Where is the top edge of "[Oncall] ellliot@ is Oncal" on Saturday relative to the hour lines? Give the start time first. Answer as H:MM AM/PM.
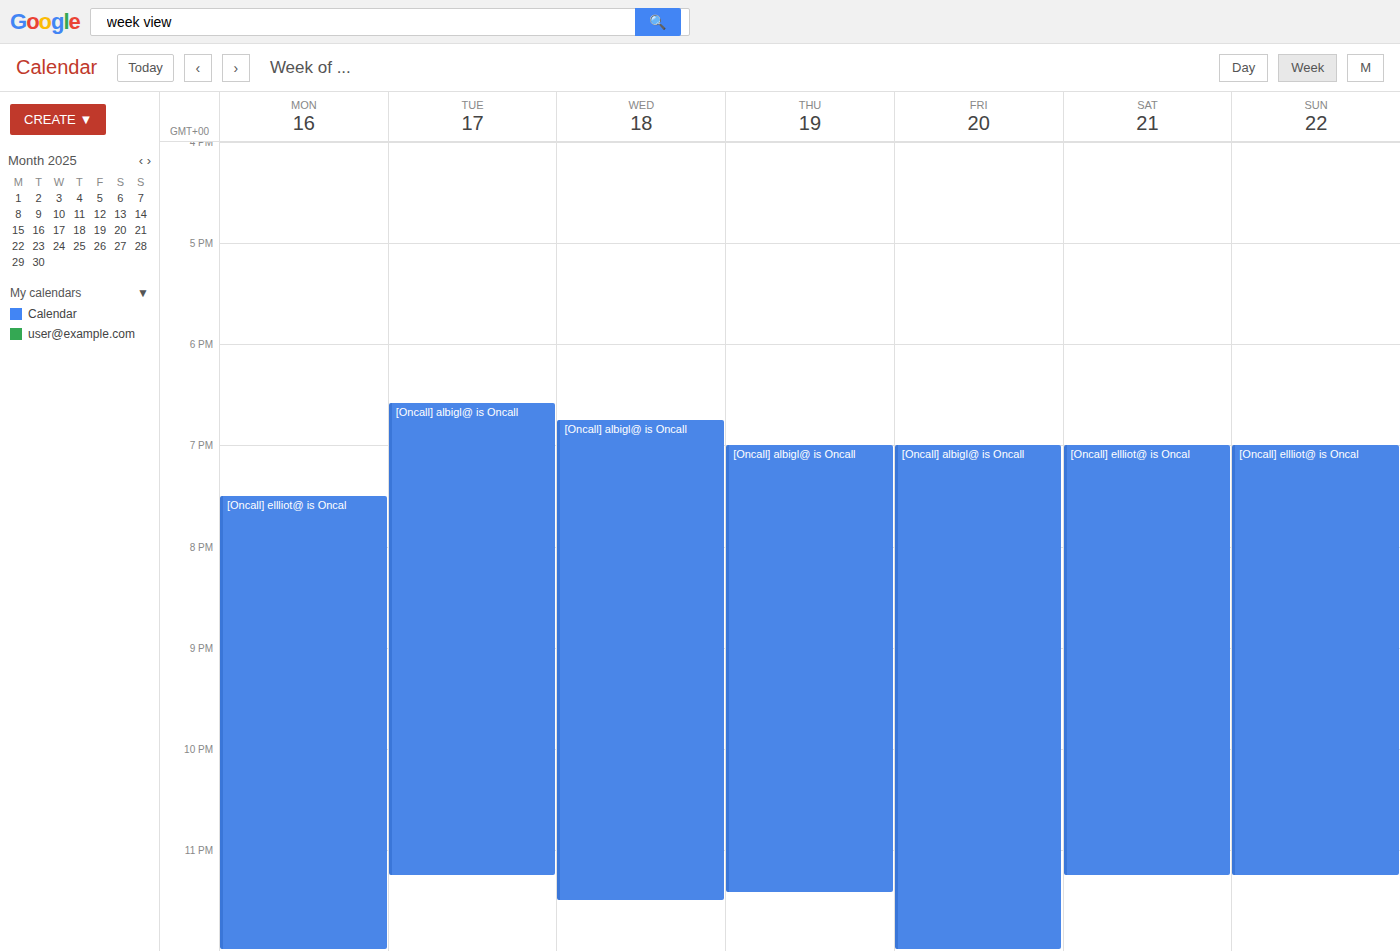
7:00 PM -- exactly on the 7 PM line.